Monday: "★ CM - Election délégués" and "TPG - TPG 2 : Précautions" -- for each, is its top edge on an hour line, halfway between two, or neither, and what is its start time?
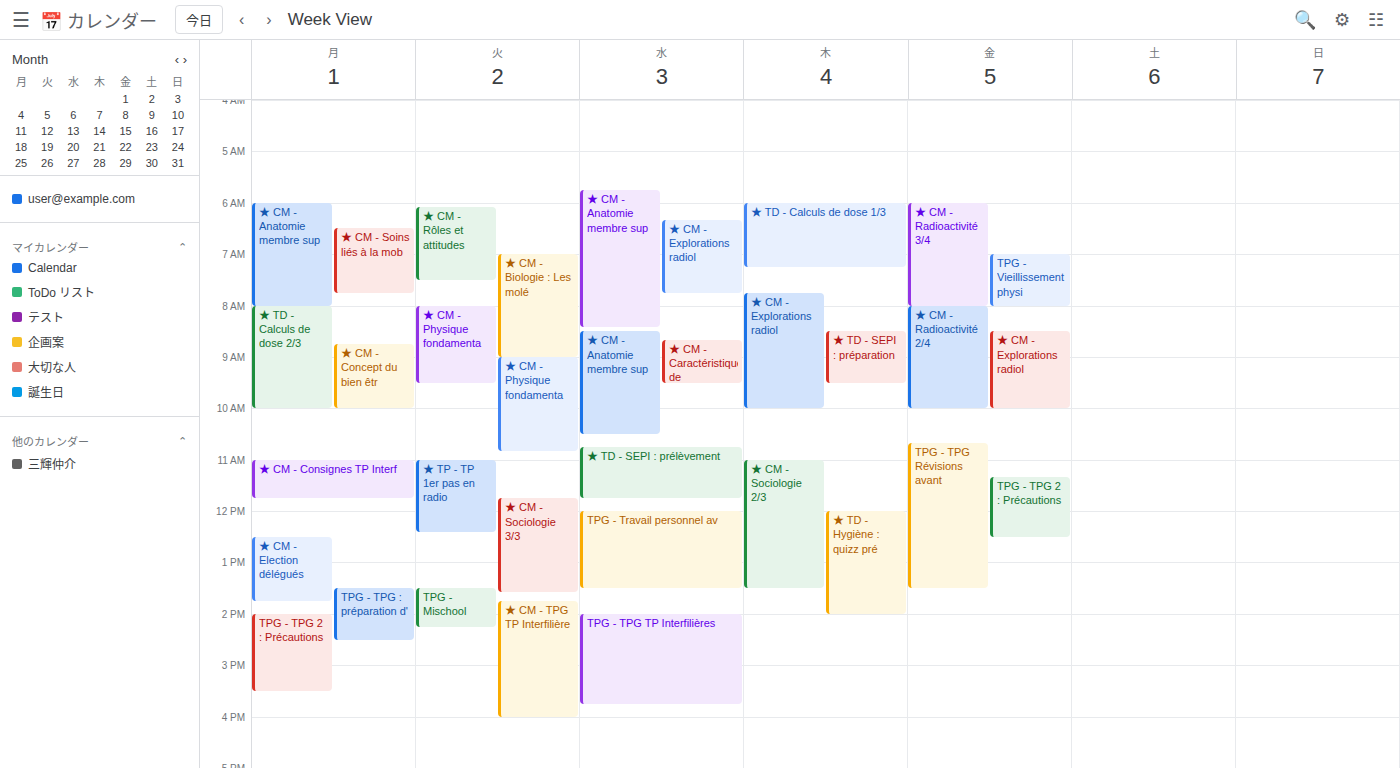
"★ CM - Election délégués": 12:30 PM, halfway between the 12 PM and 1 PM lines. "TPG - TPG 2 : Précautions": 2:00 PM, exactly on the 2 PM line.